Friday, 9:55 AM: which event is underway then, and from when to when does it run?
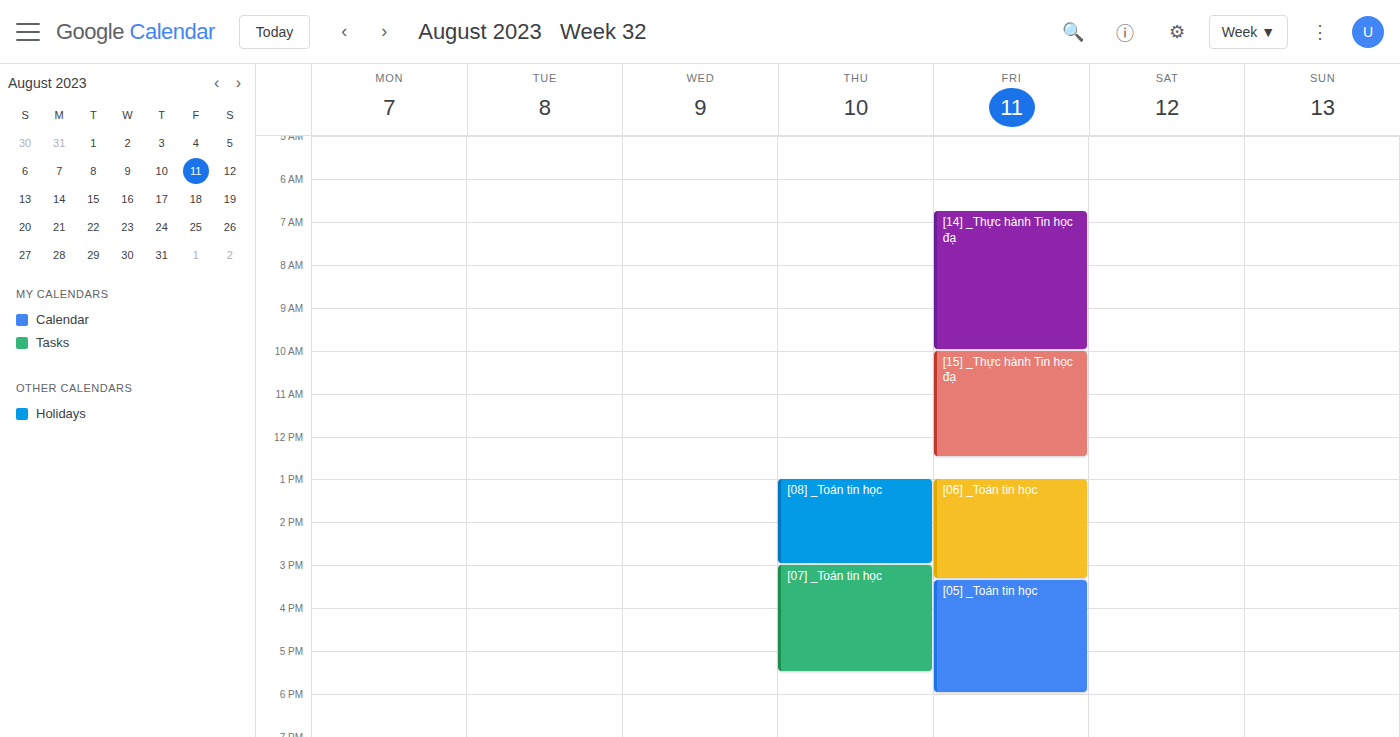
"[14] _Thực hành Tin học đạ", 6:45 AM to 10:00 AM